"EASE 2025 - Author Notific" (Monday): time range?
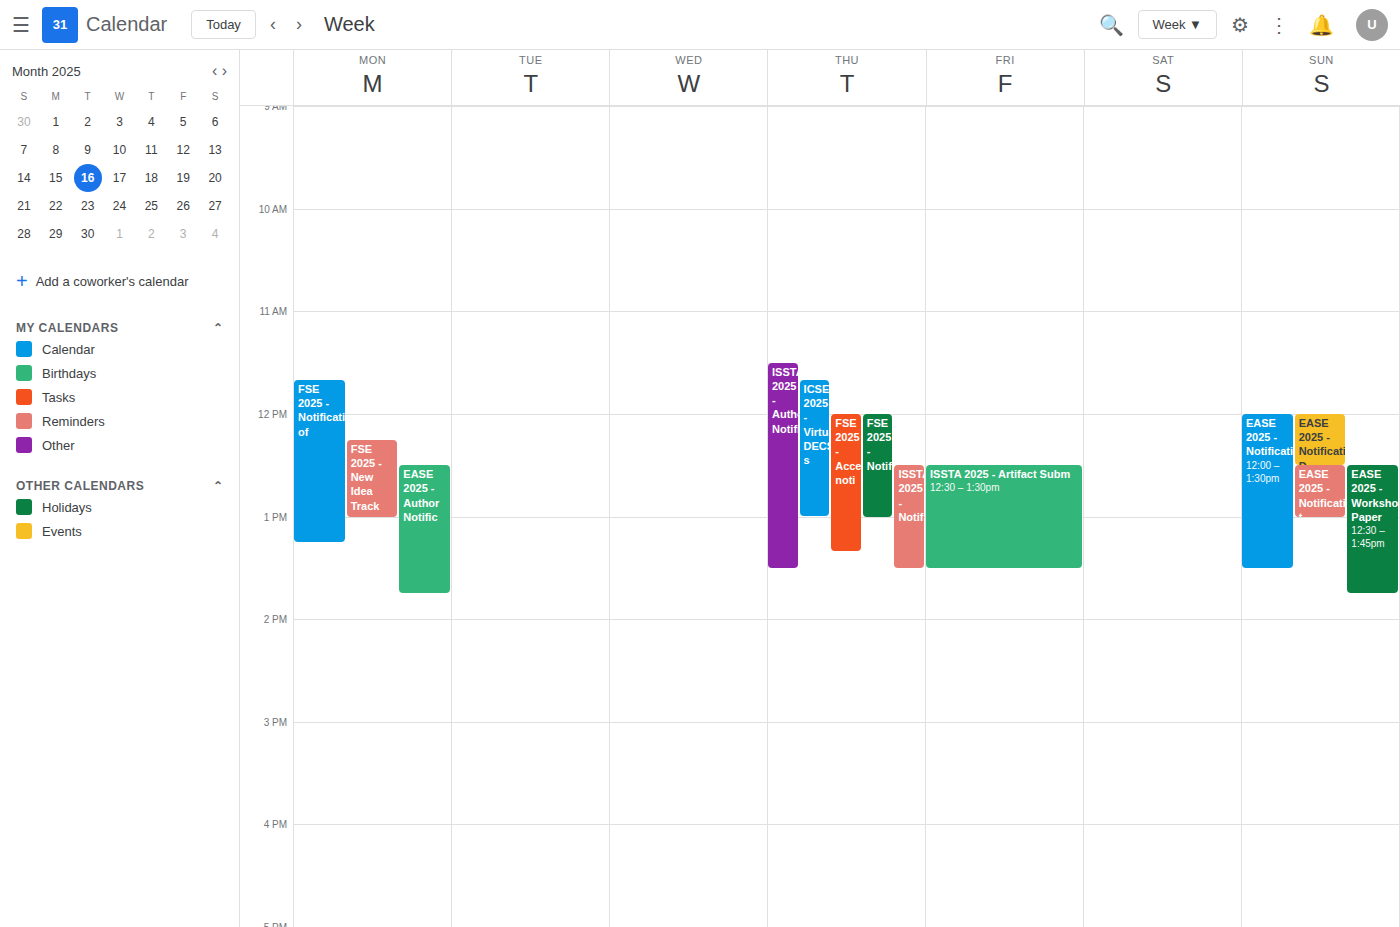
12:30 to 13:45